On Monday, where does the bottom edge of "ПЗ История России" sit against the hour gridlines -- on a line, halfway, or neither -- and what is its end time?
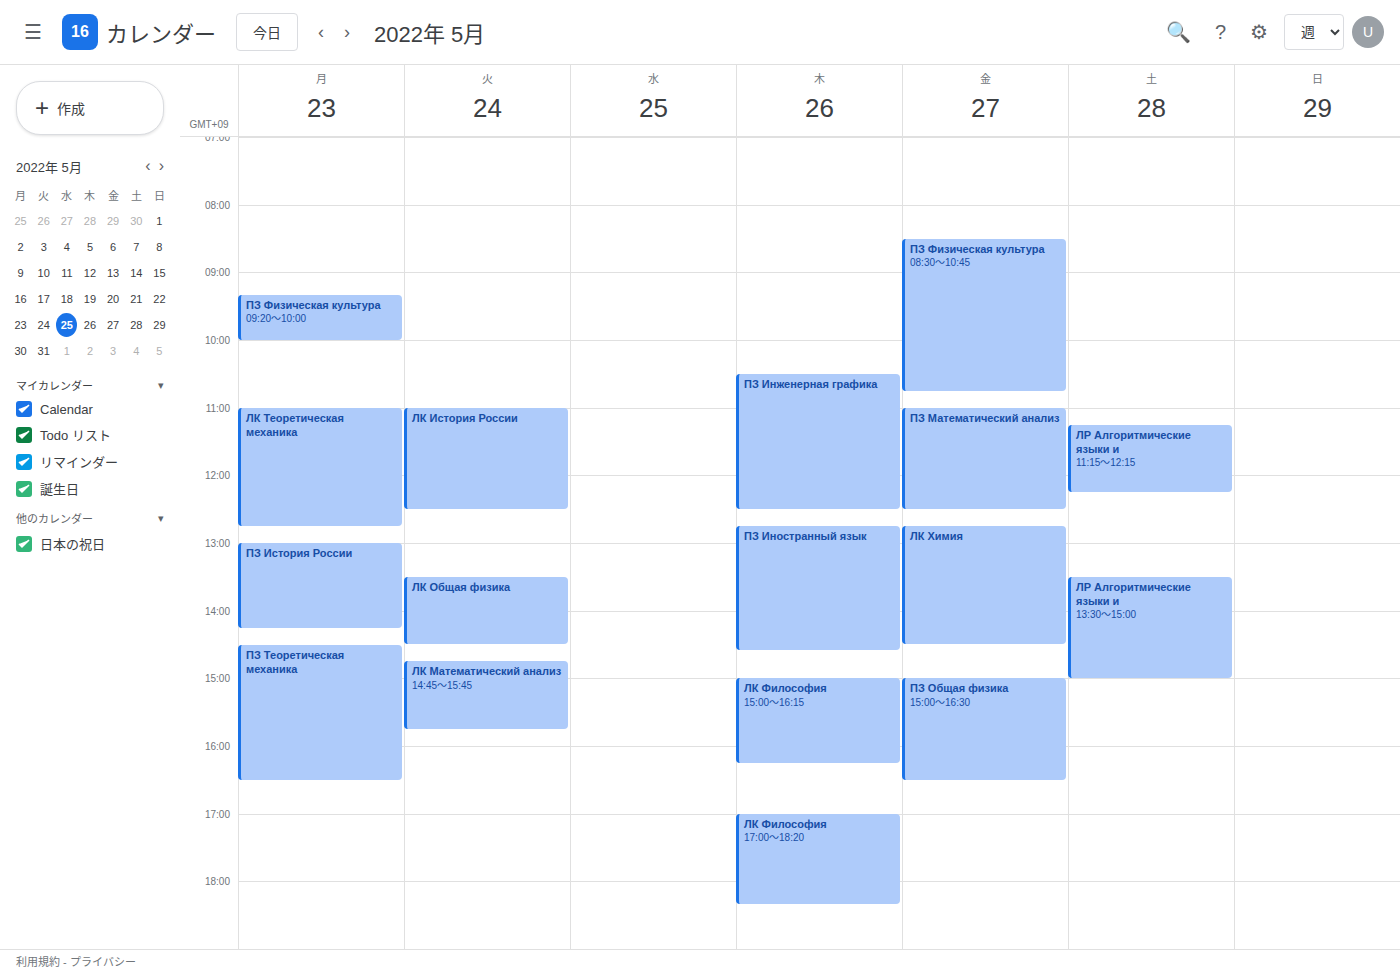
2:15 PM -- neither: a quarter of the way from the 2 PM line to the 3 PM line.